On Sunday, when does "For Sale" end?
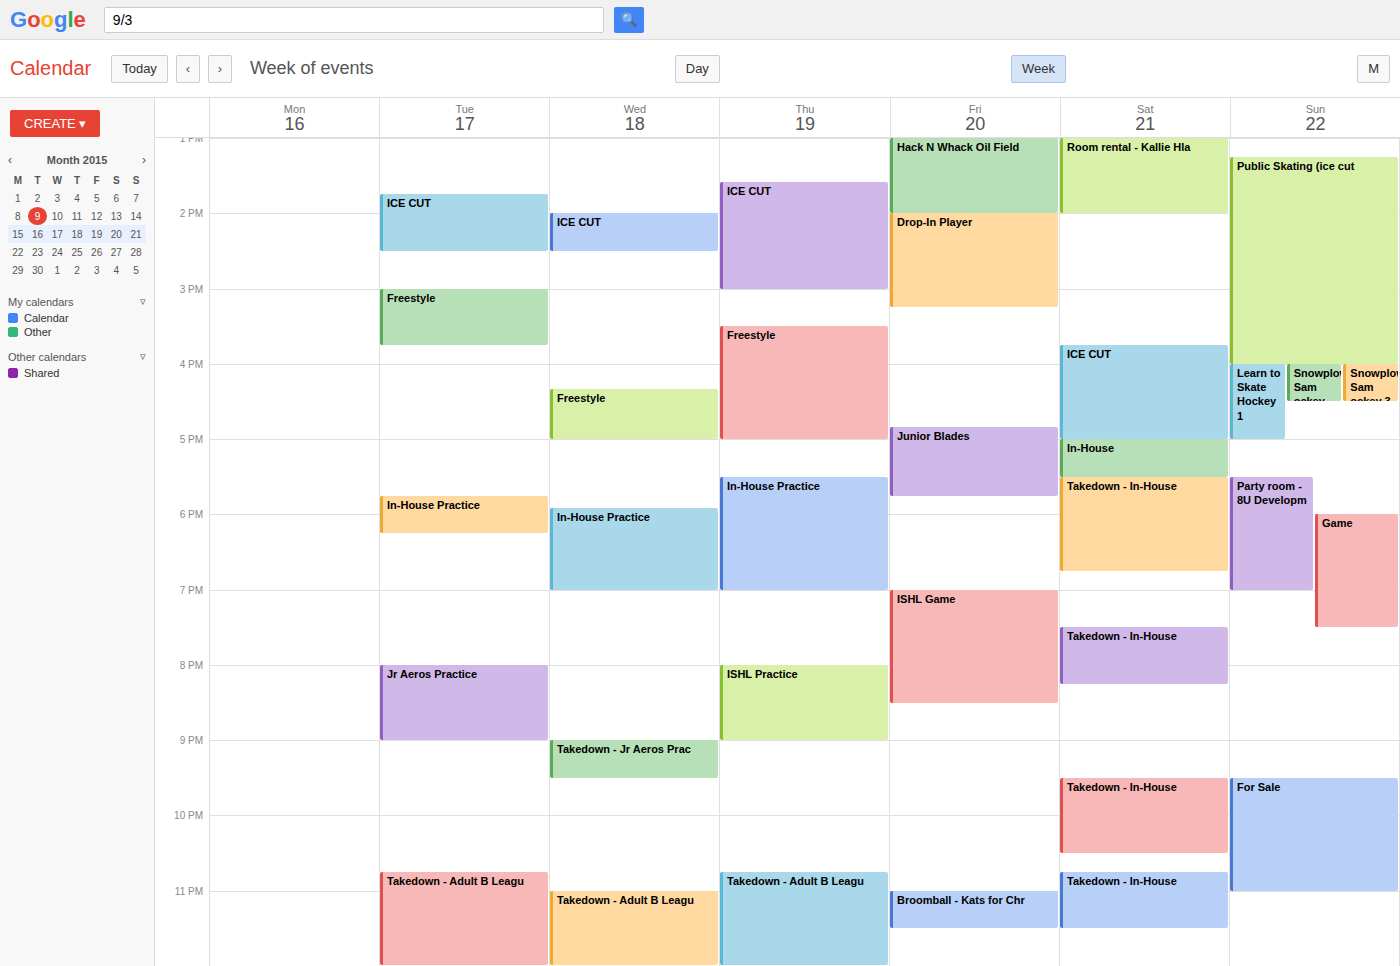
11:00 PM